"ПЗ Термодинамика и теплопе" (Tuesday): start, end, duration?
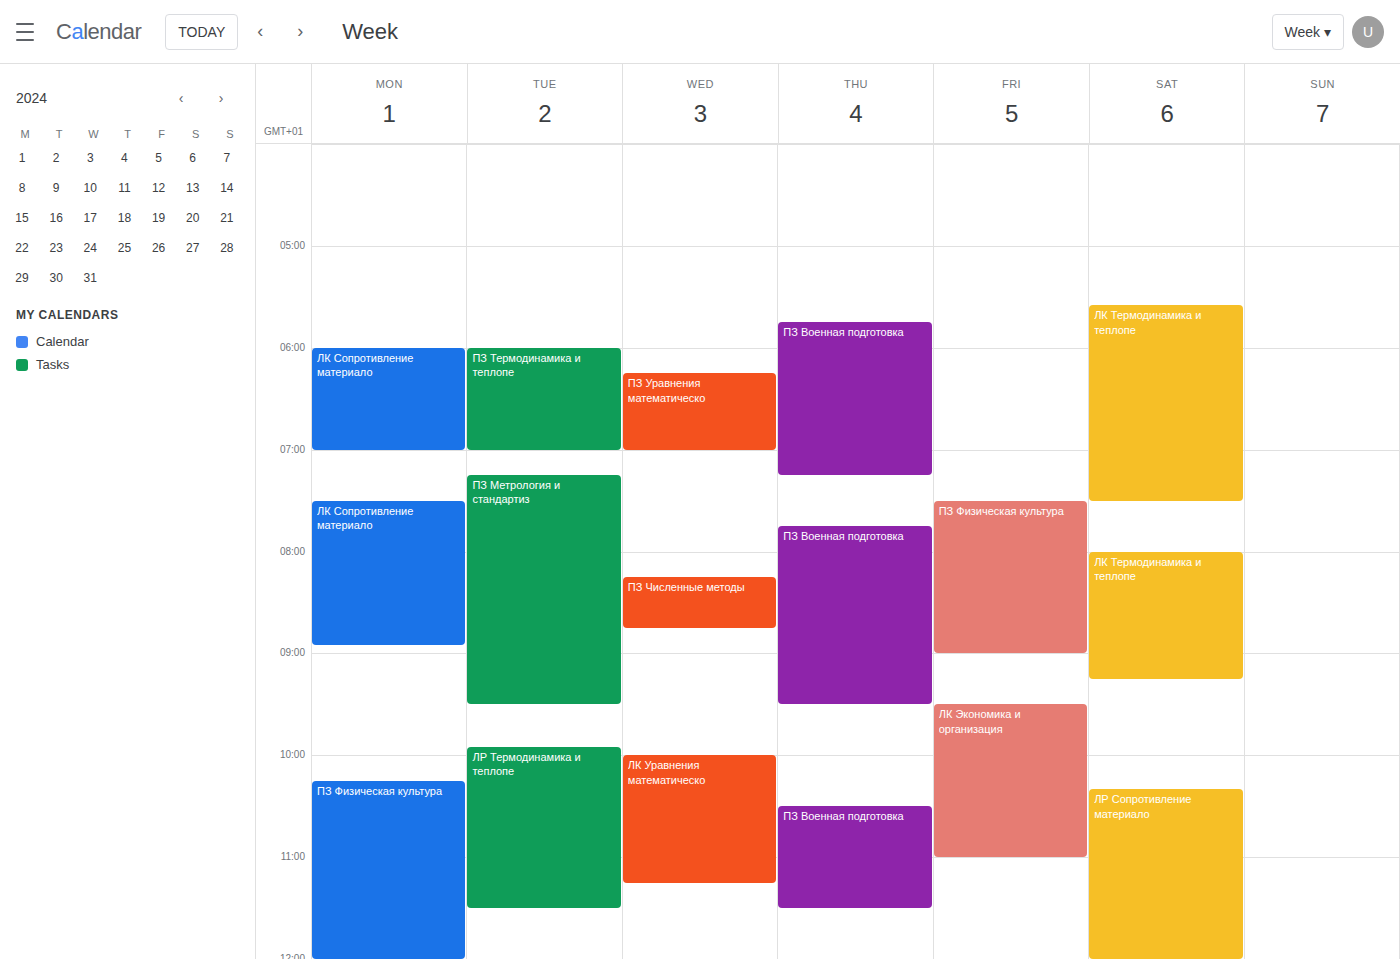
06:00 to 07:00, 1 hour